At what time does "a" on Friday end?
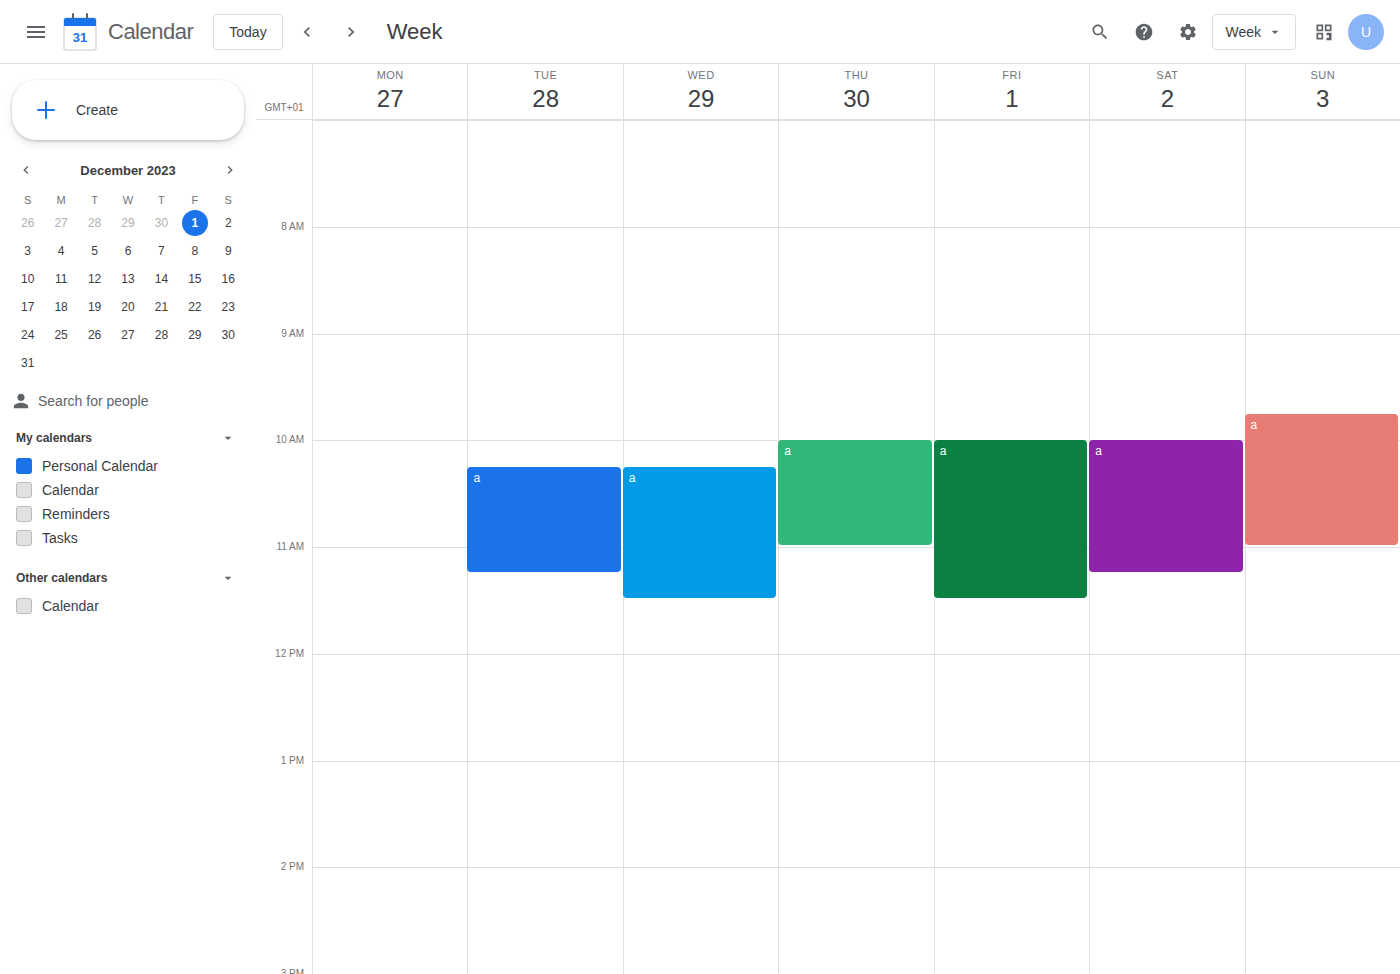
11:30